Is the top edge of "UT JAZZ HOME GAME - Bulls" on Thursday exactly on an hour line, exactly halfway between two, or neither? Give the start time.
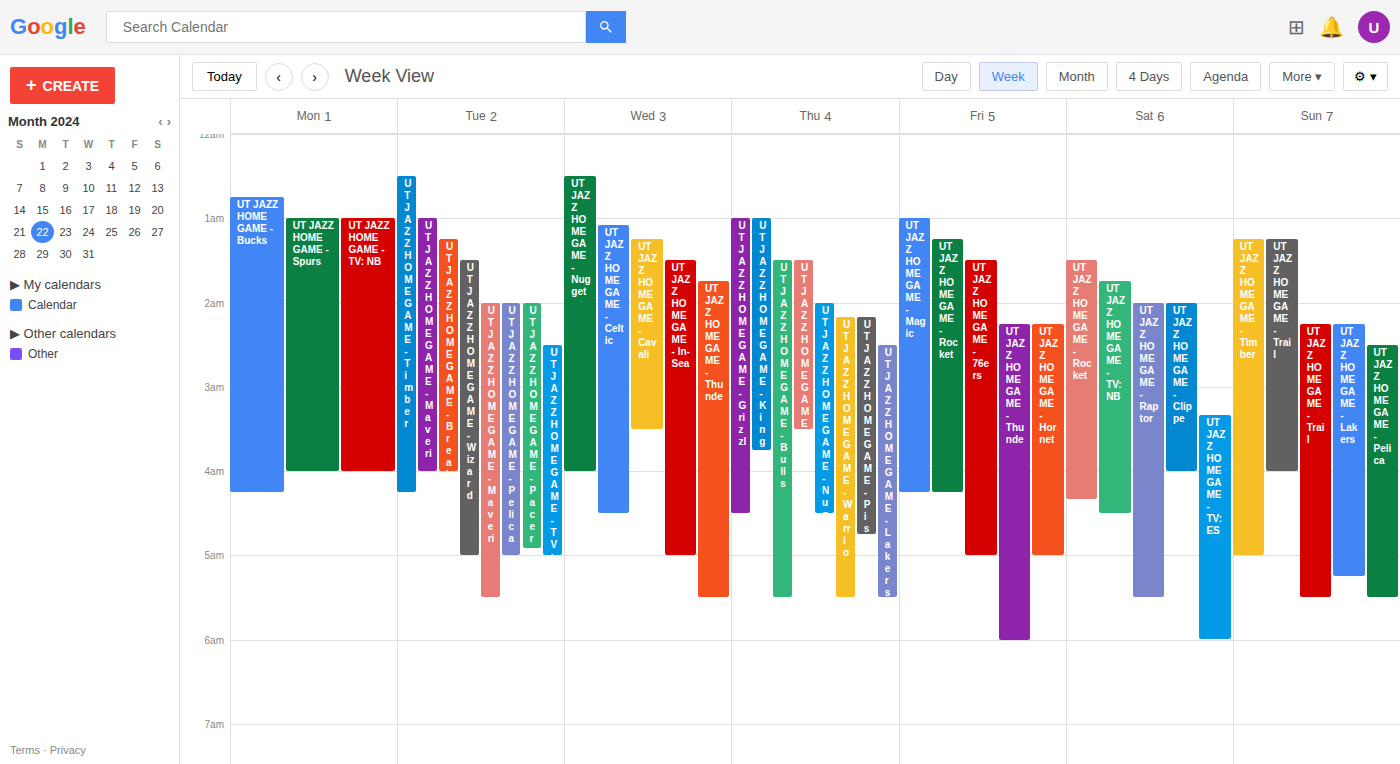
1:30 AM -- halfway between the 1 AM and 2 AM lines.